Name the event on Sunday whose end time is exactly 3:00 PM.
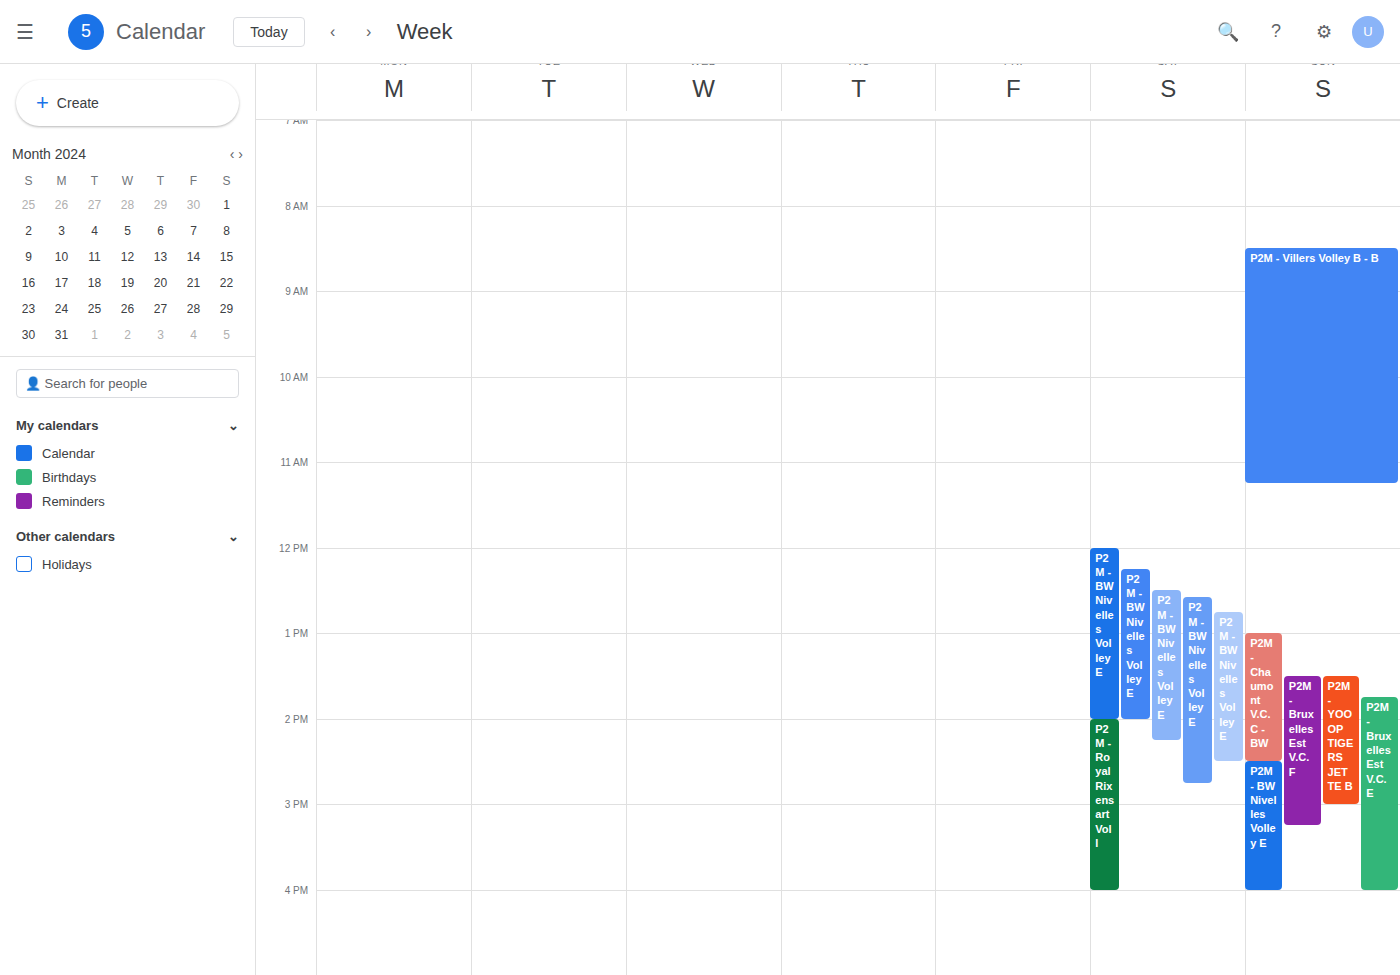
"P2M - YOOOP TIGERS JETTE B"